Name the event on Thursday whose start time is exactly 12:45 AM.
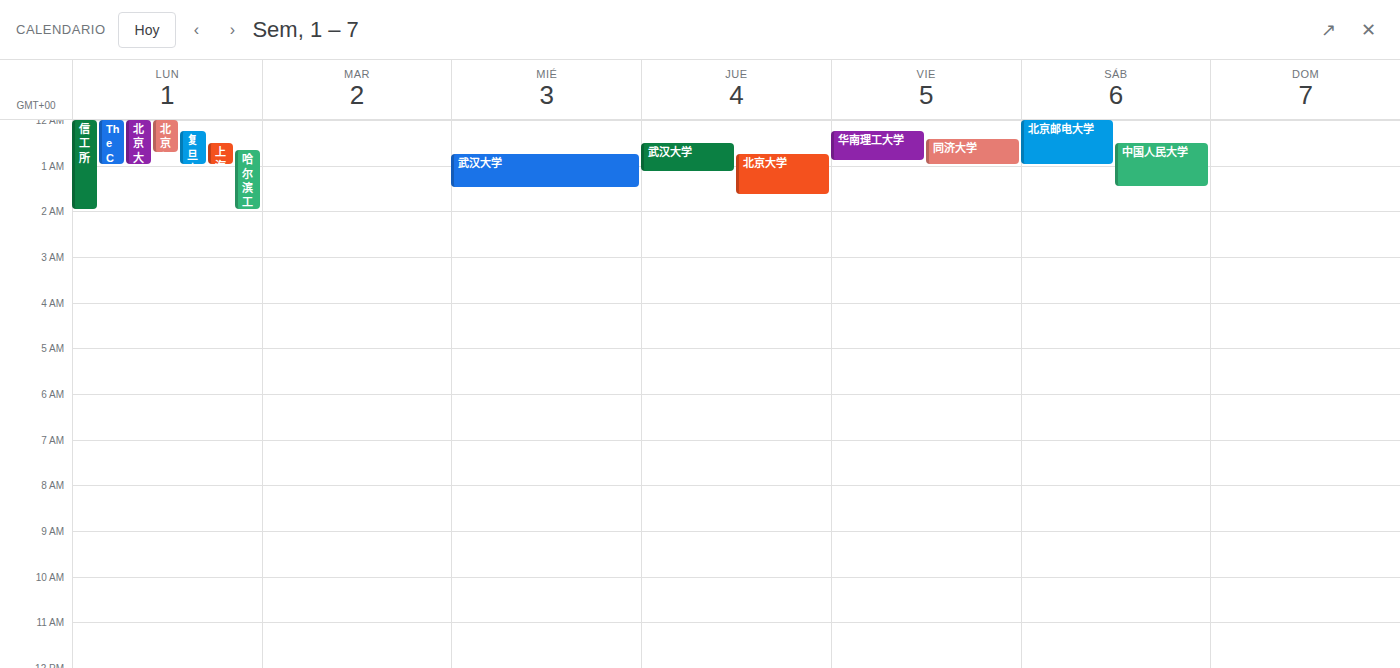
"北京大学"